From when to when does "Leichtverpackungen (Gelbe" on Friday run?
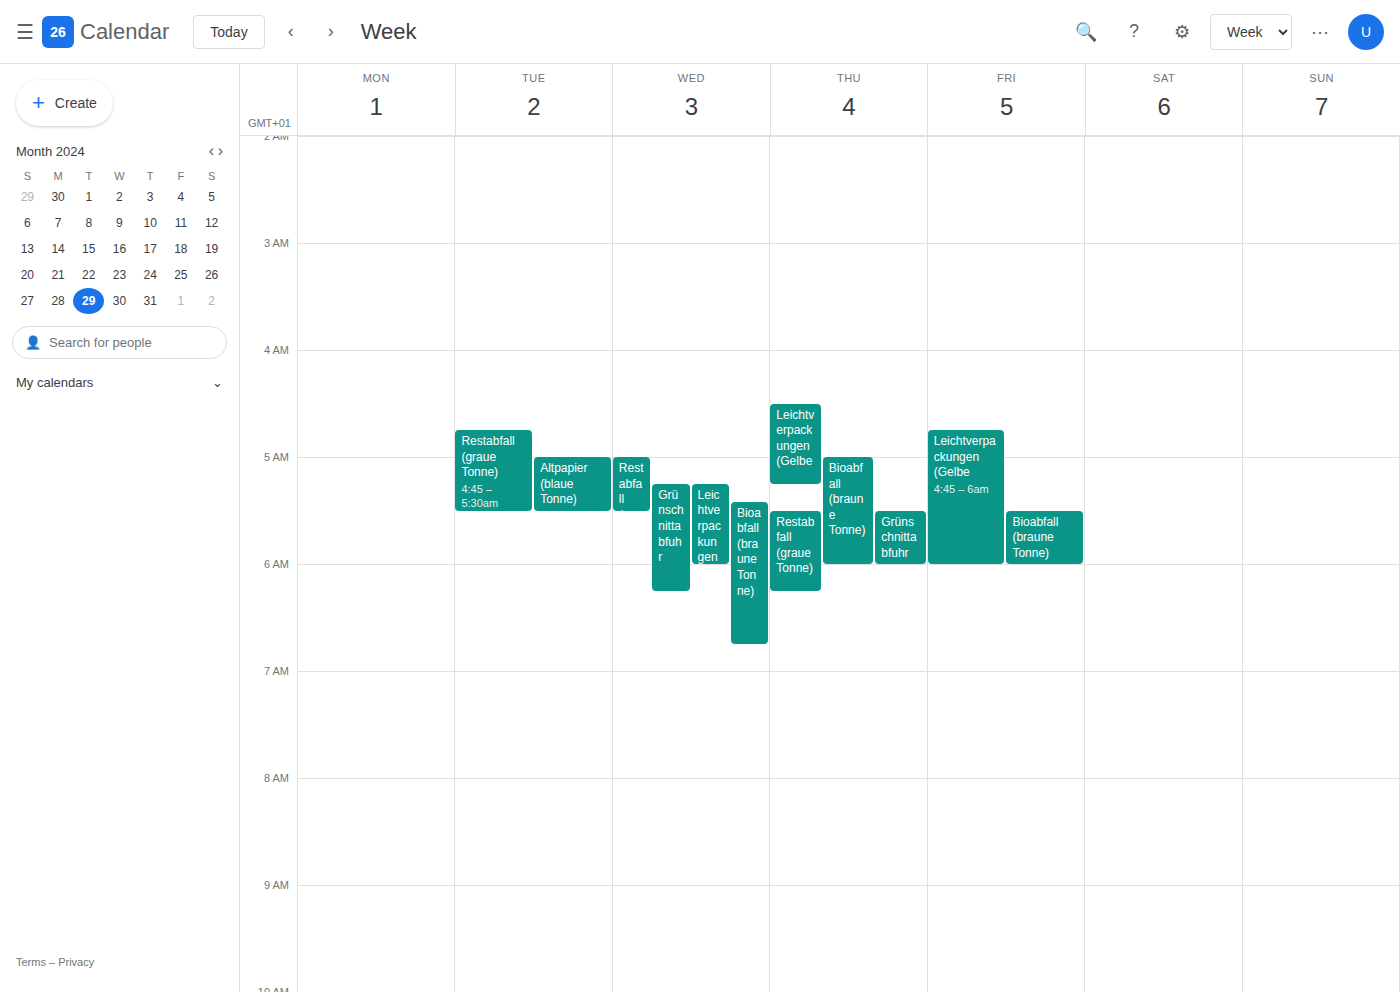
04:45 to 06:00